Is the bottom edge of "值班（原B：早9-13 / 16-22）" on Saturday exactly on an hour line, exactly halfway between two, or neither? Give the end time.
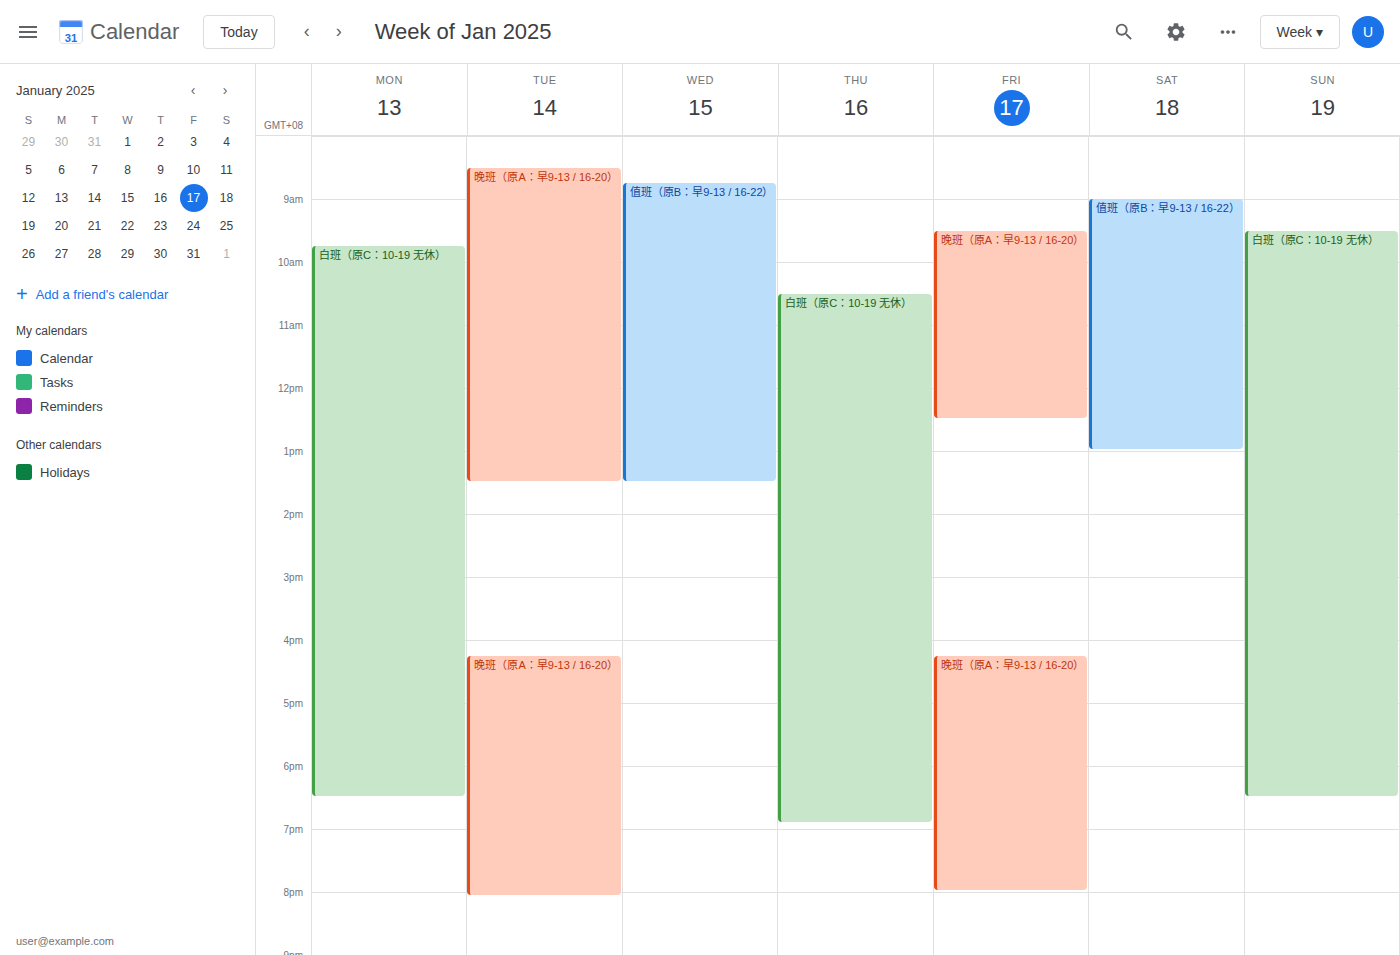
1:00 PM -- exactly on the 1 PM line.